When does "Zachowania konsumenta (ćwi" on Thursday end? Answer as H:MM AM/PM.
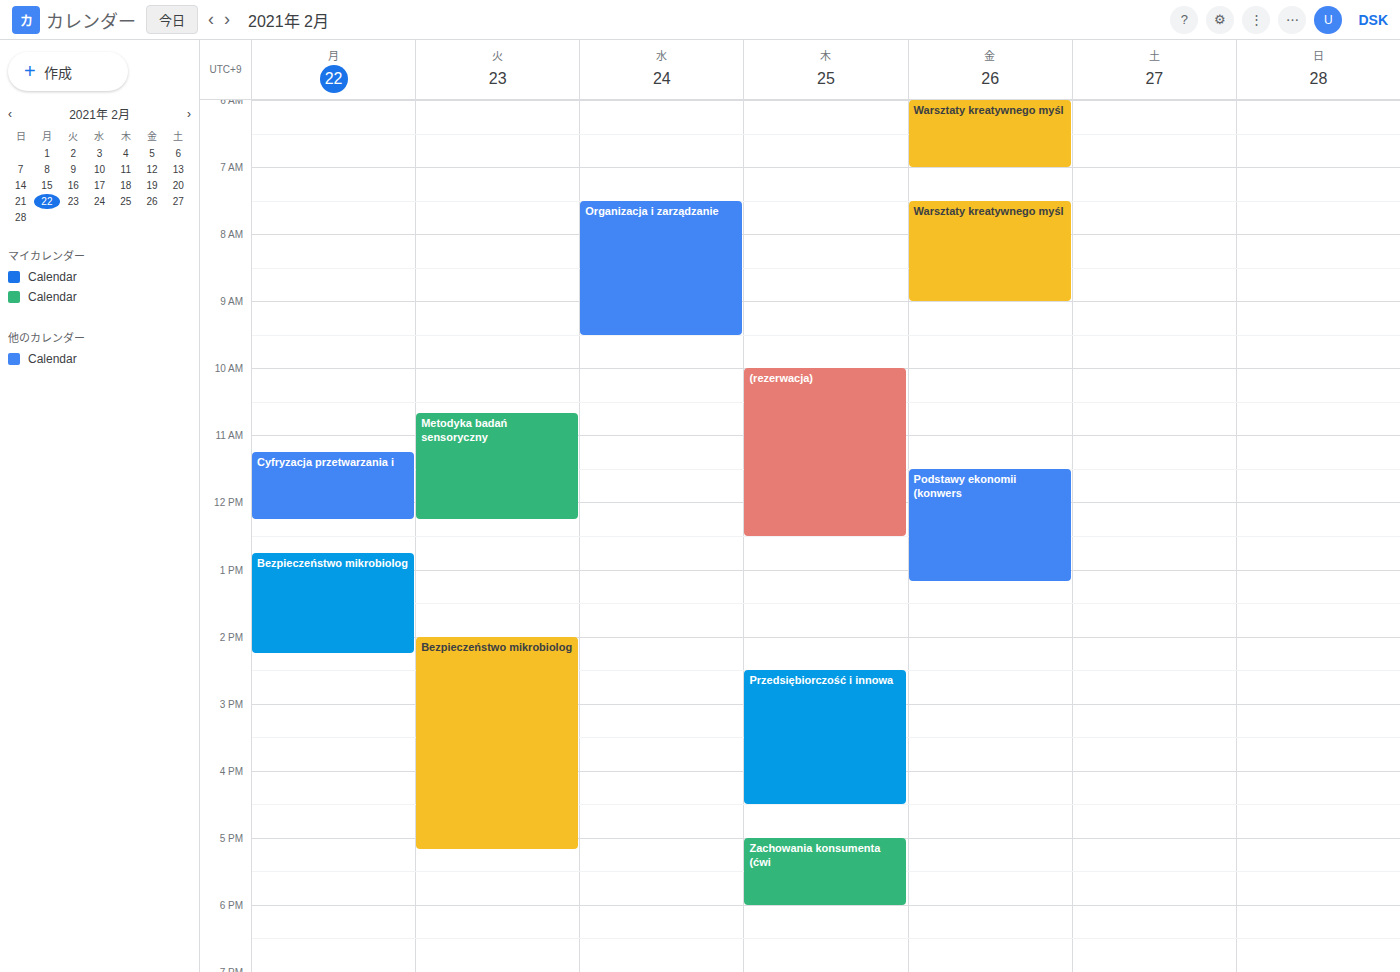
6:00 PM